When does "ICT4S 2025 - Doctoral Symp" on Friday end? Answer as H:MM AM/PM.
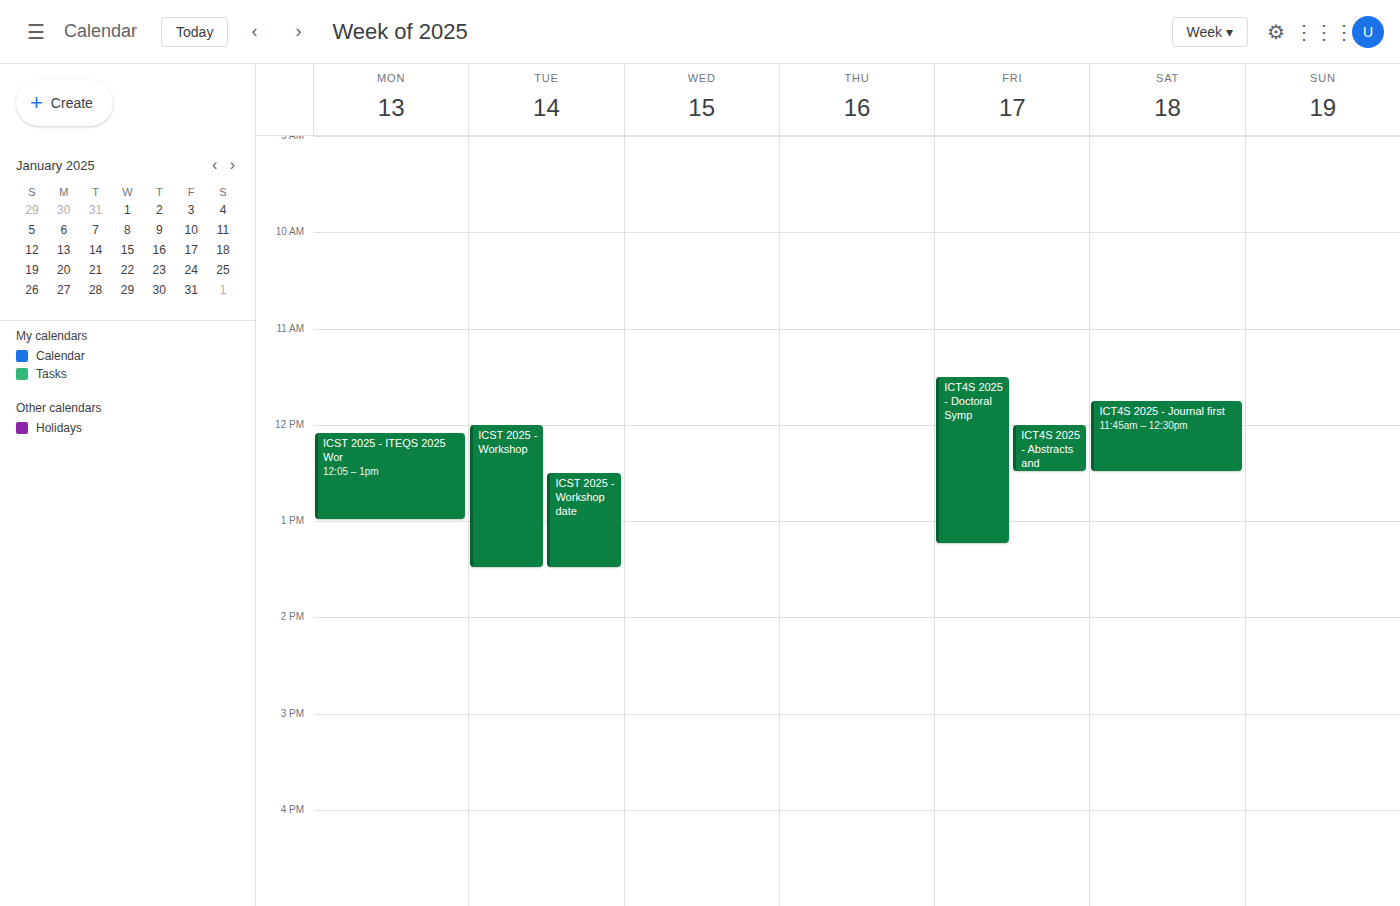
1:15 PM